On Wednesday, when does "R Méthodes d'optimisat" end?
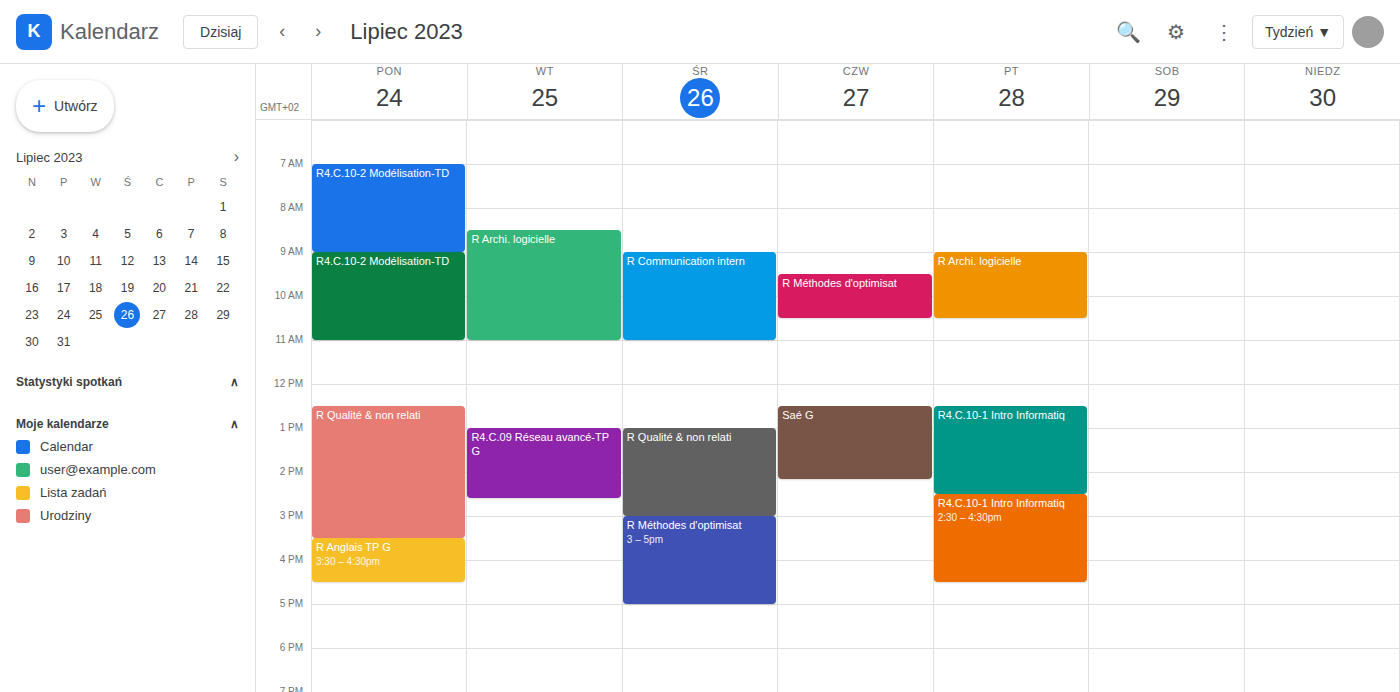
5:00 PM